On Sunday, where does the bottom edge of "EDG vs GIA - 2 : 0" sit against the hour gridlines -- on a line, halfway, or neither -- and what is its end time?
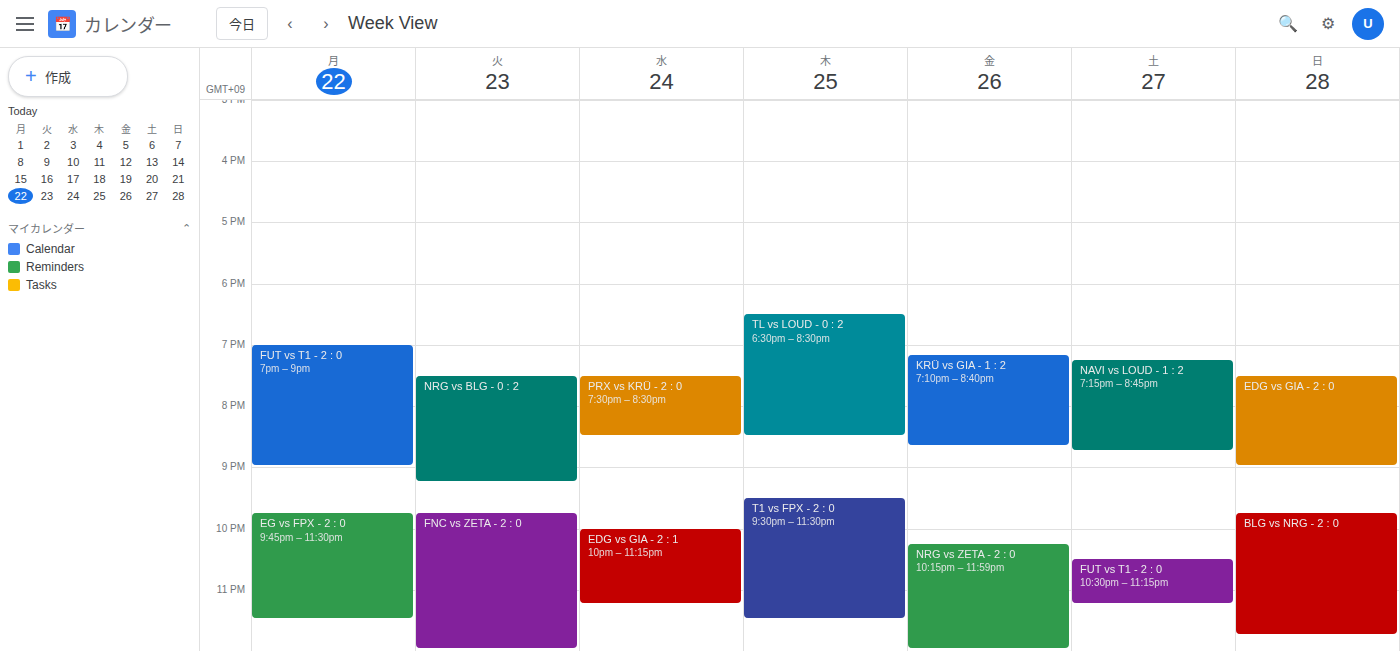
9:00 PM -- exactly on the 9 PM line.